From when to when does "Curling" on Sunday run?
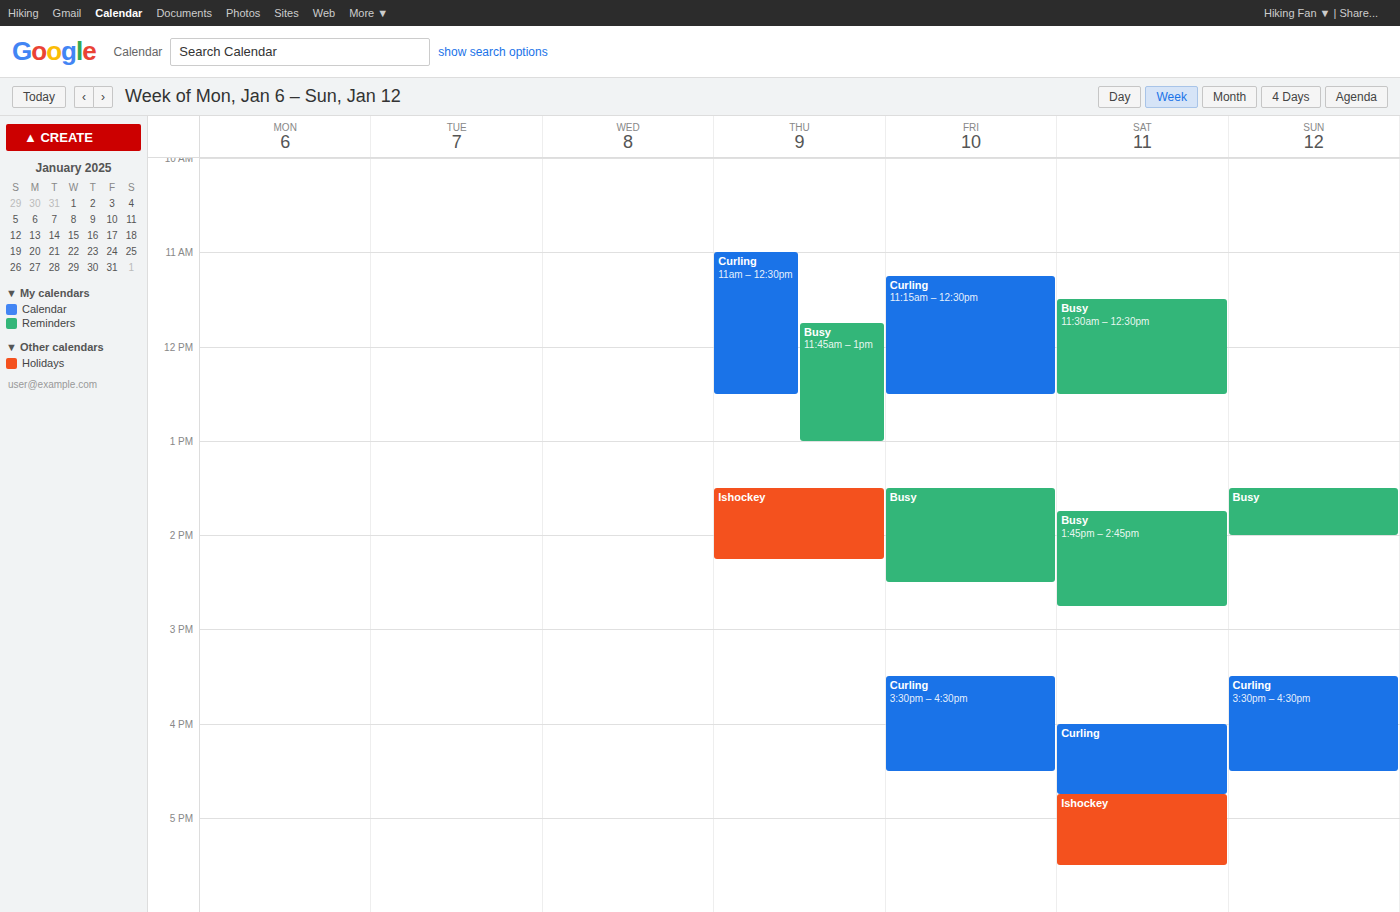
3:30 PM to 4:30 PM